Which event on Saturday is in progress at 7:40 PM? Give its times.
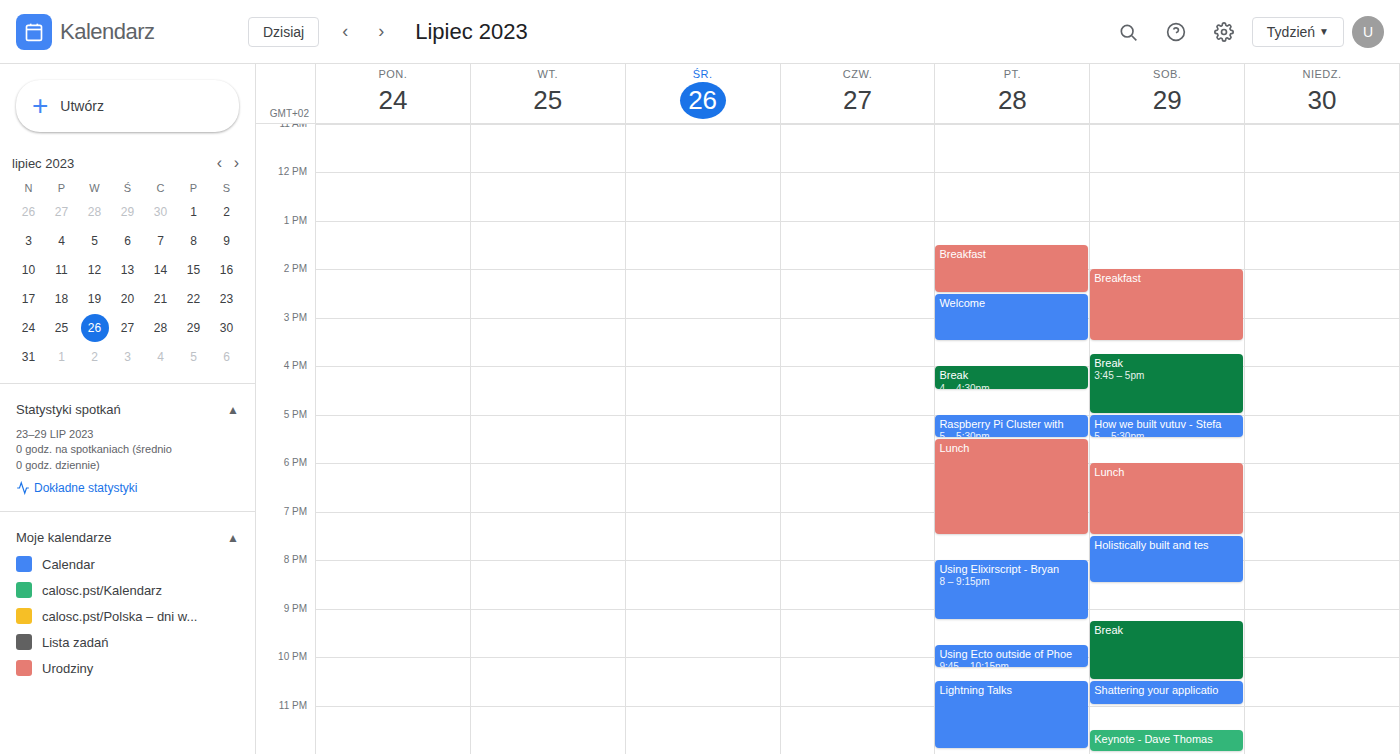
"Holistically built and tes", 7:30 PM to 8:30 PM